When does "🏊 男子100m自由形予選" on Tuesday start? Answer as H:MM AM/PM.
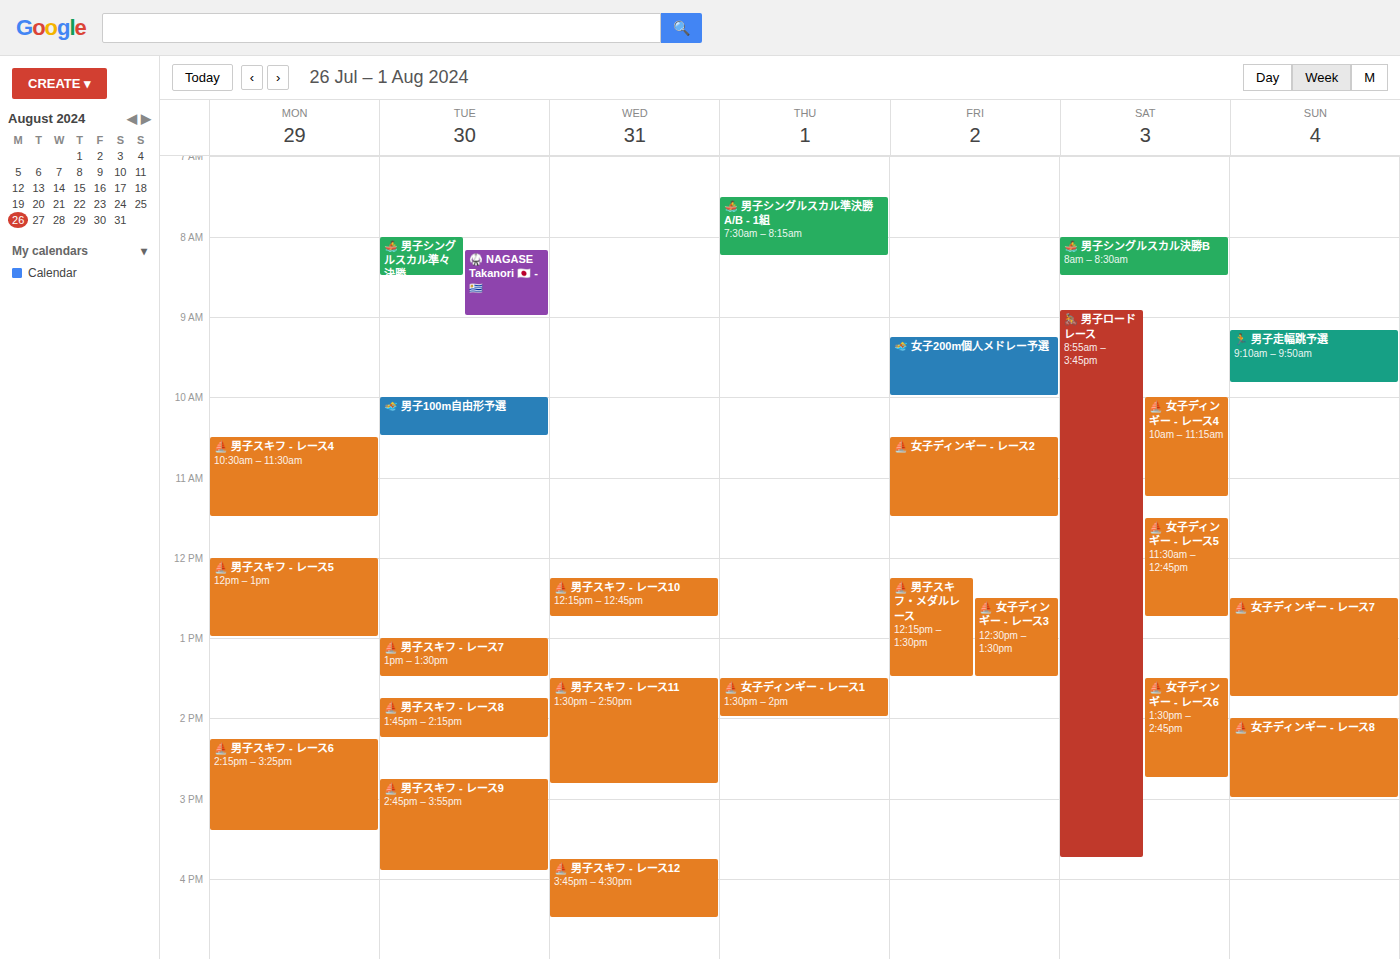
10:00 AM